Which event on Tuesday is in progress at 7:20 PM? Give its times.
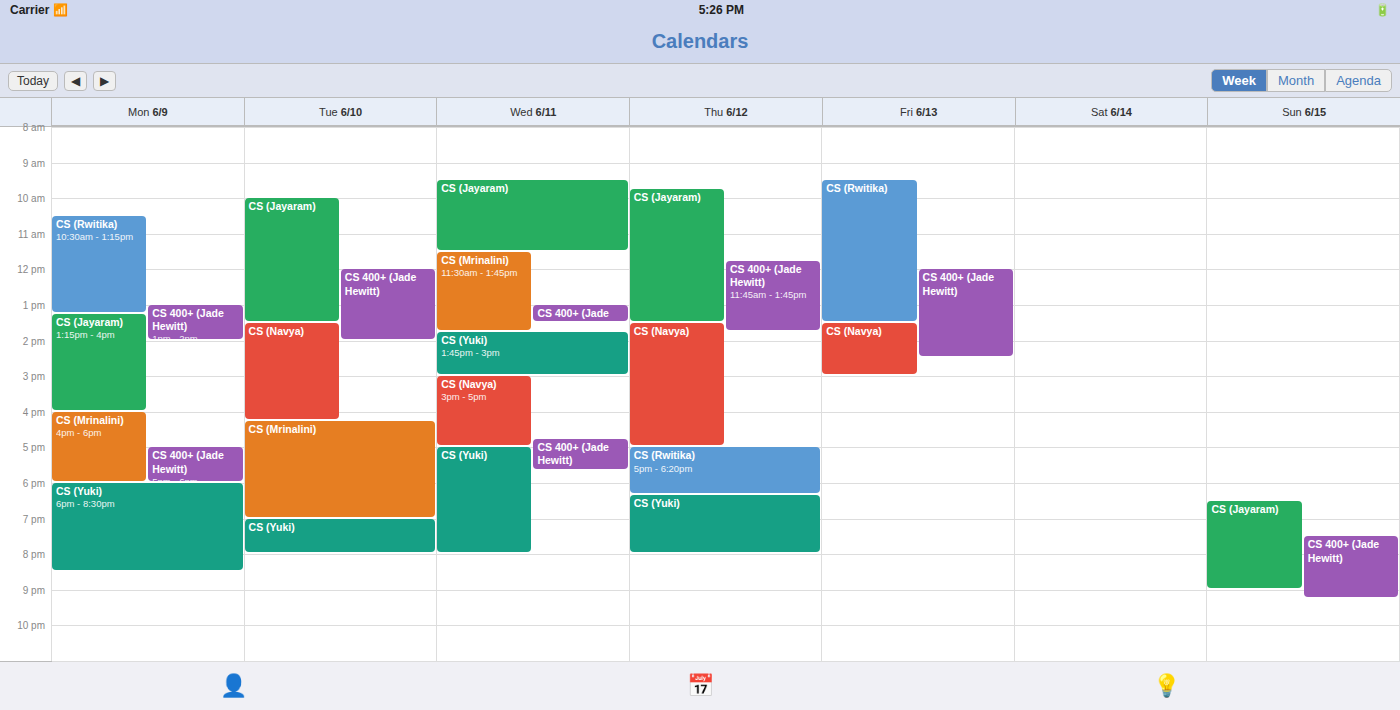
"CS (Yuki)", 7:00 PM to 8:00 PM